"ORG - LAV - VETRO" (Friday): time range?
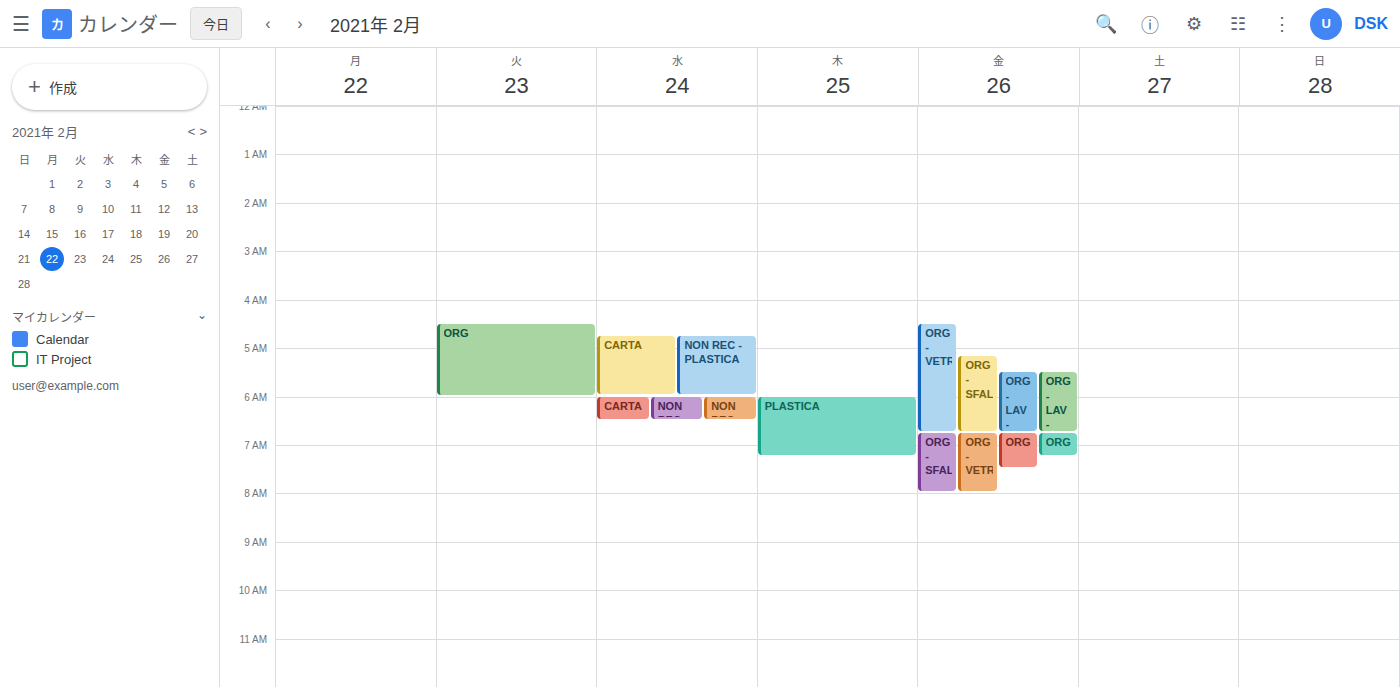
05:30 to 06:45